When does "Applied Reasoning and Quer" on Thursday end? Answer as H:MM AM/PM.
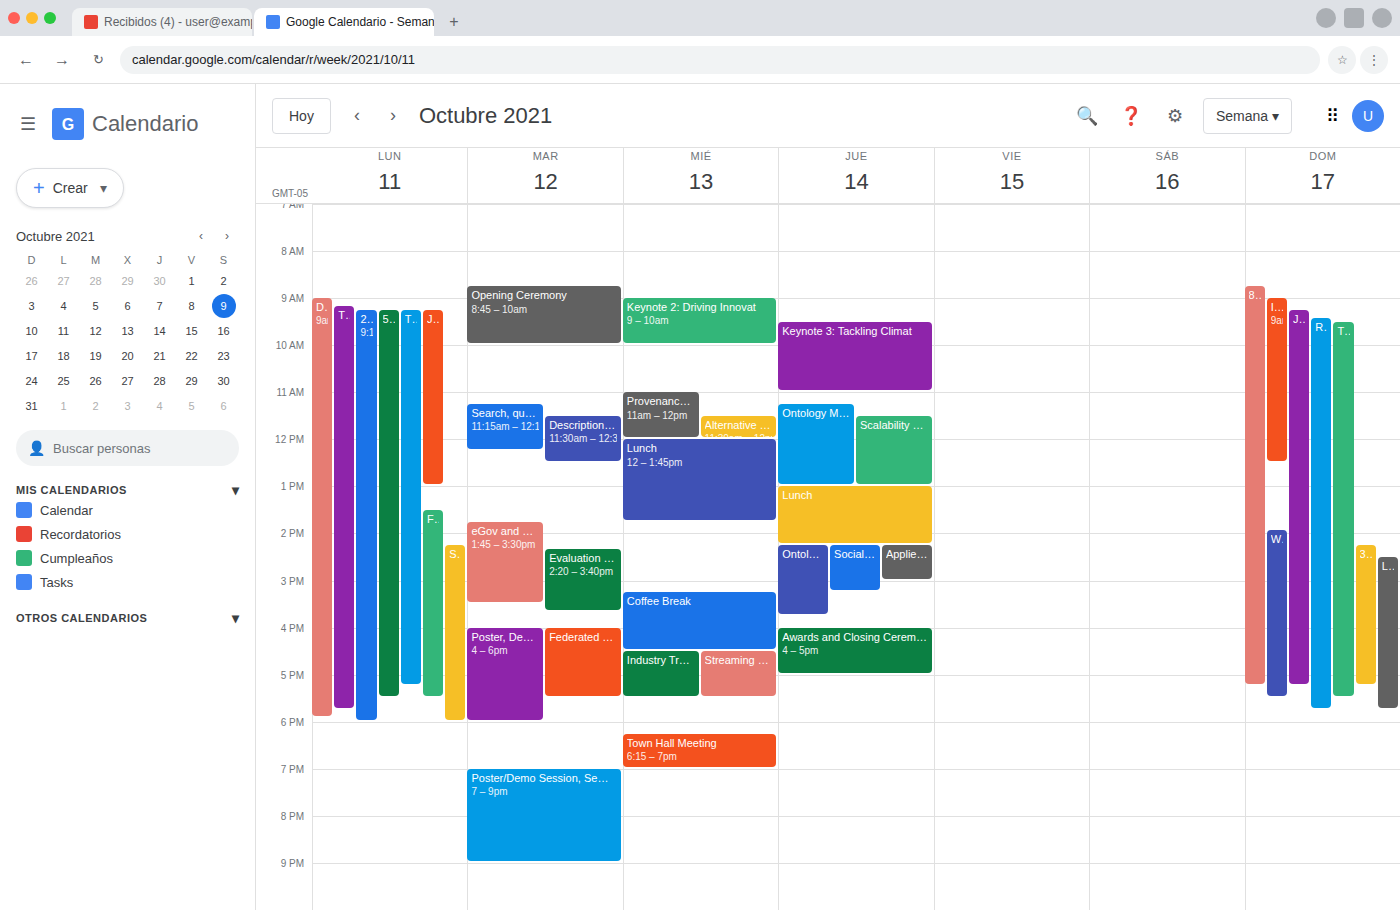
3:00 PM